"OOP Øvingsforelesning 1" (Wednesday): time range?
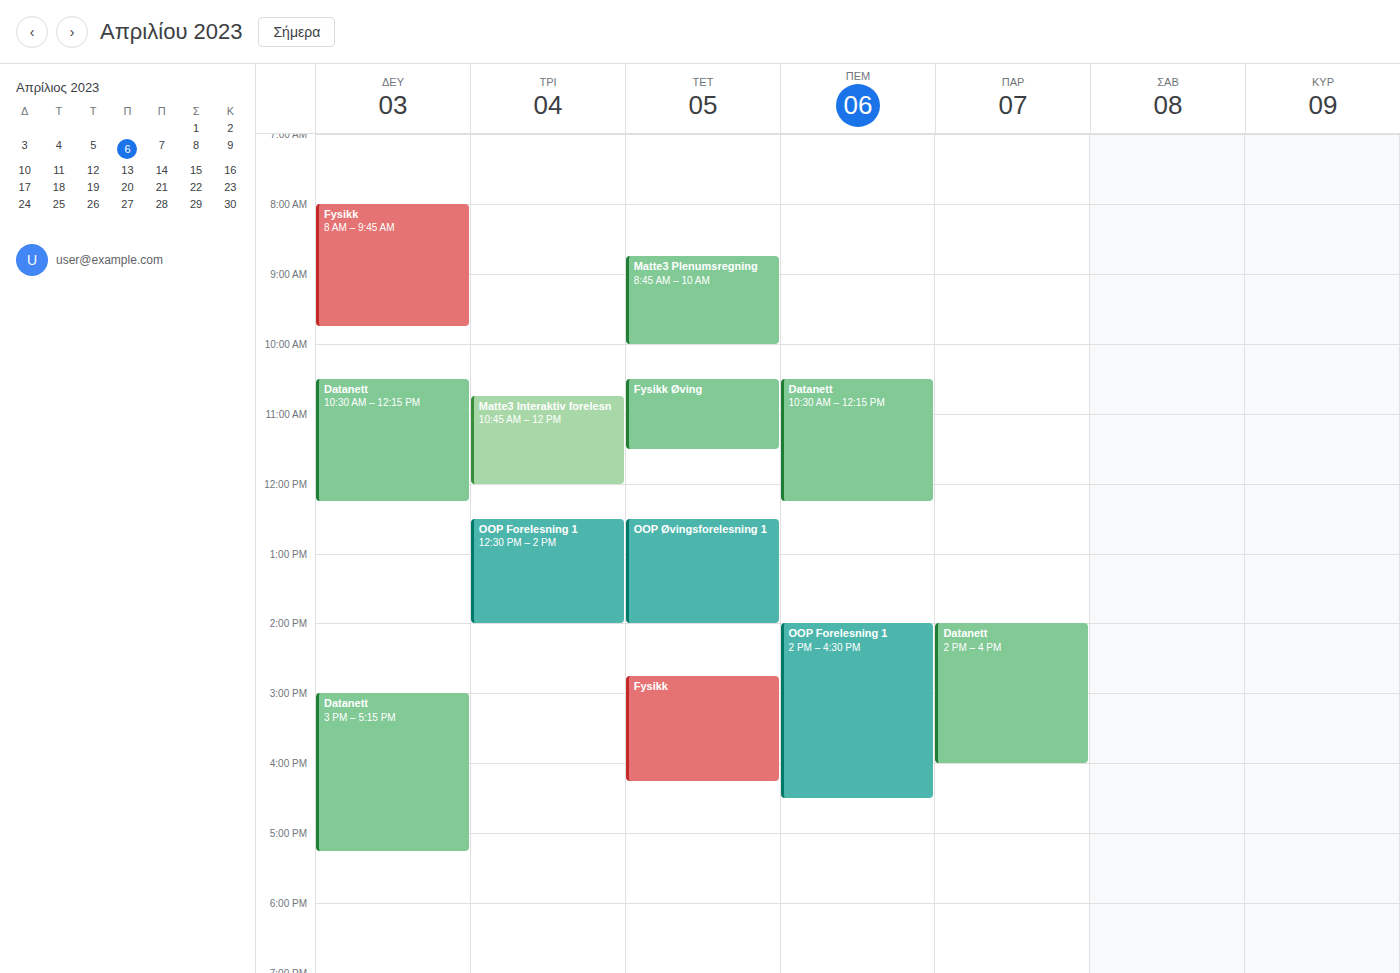
12:30 PM to 2:00 PM